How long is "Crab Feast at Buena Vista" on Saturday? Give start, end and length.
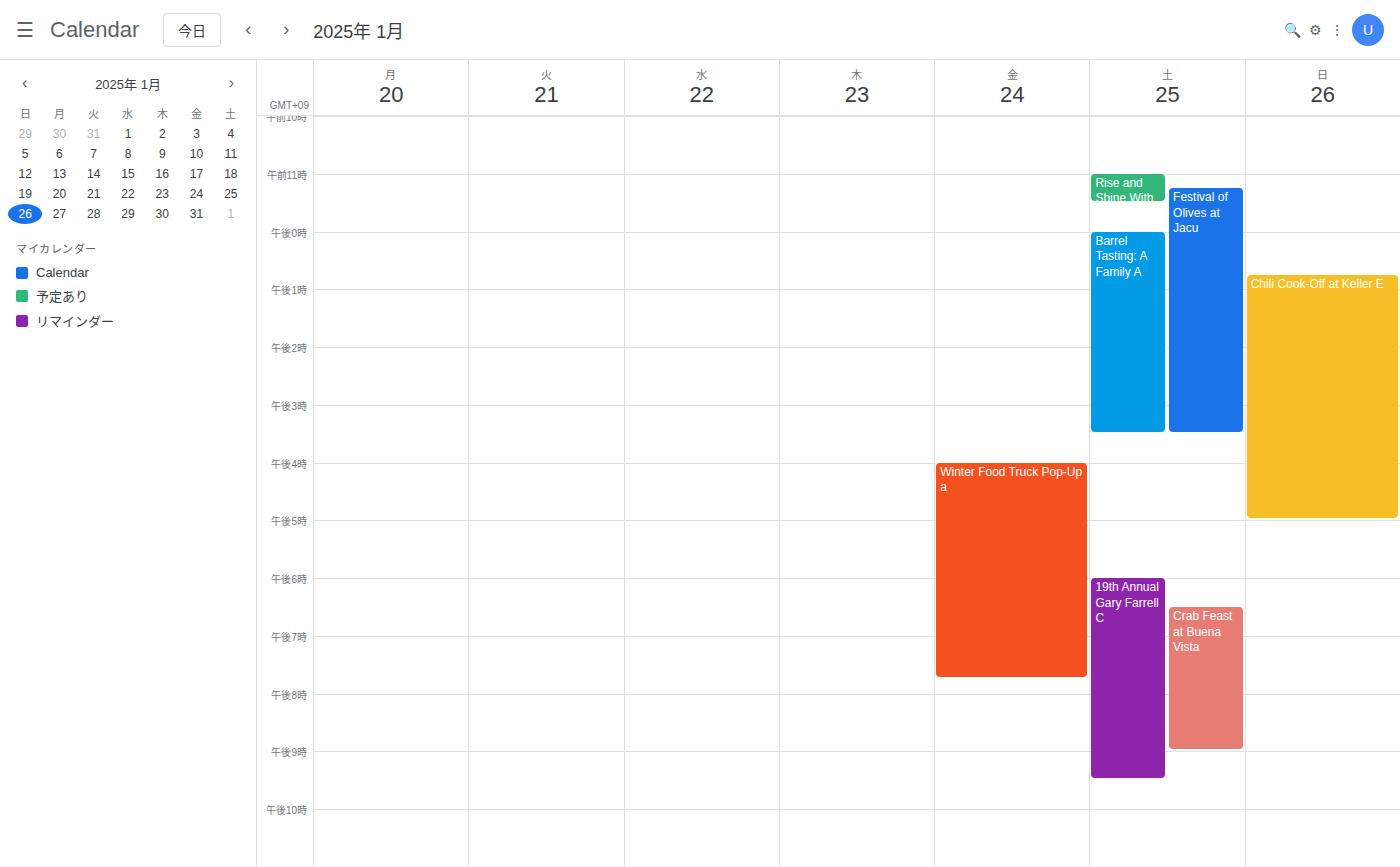
6:30 PM to 9:00 PM, 2 hours 30 minutes